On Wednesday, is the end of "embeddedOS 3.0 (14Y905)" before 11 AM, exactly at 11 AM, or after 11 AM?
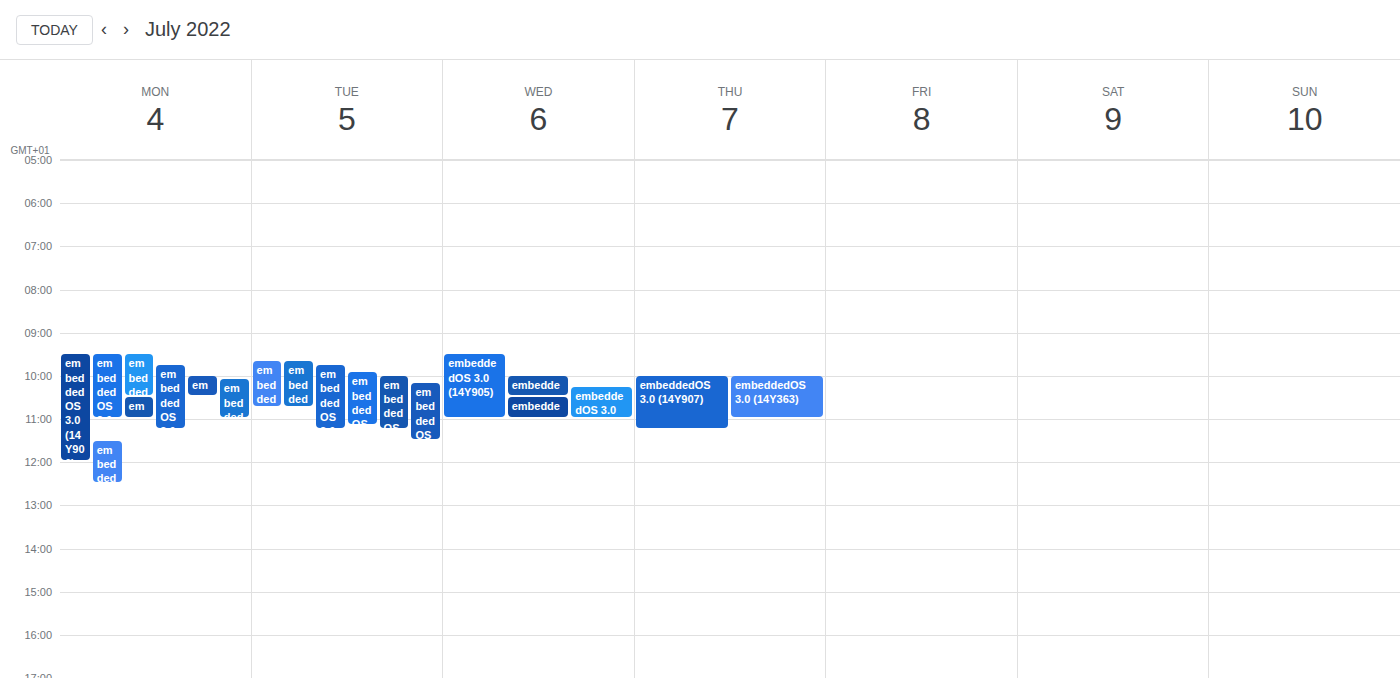
11:00 AM -- exactly at 11 AM, on the 11 AM line.